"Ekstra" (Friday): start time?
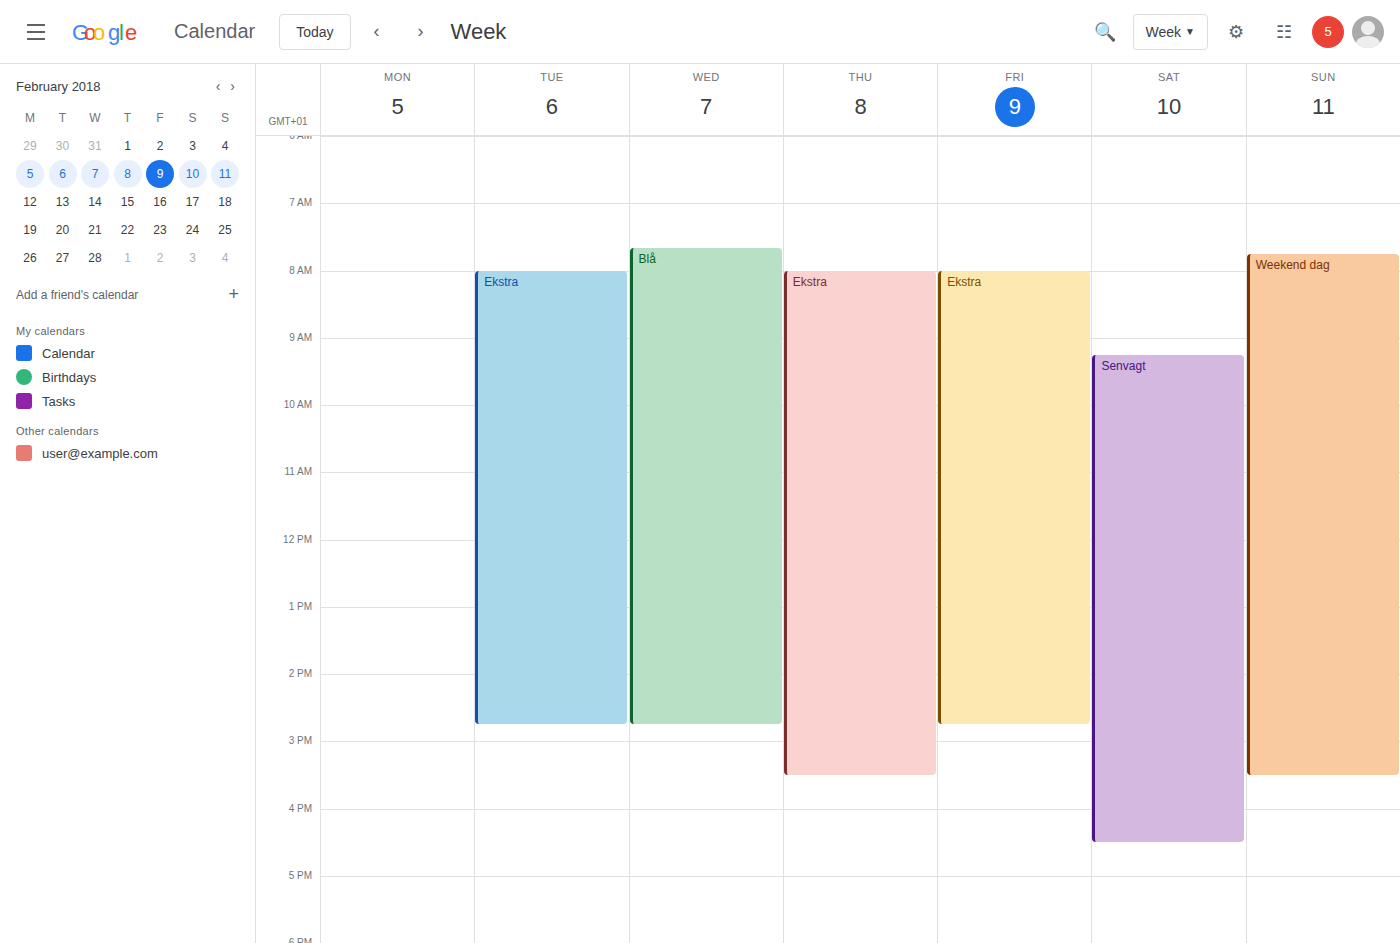
8:00 AM